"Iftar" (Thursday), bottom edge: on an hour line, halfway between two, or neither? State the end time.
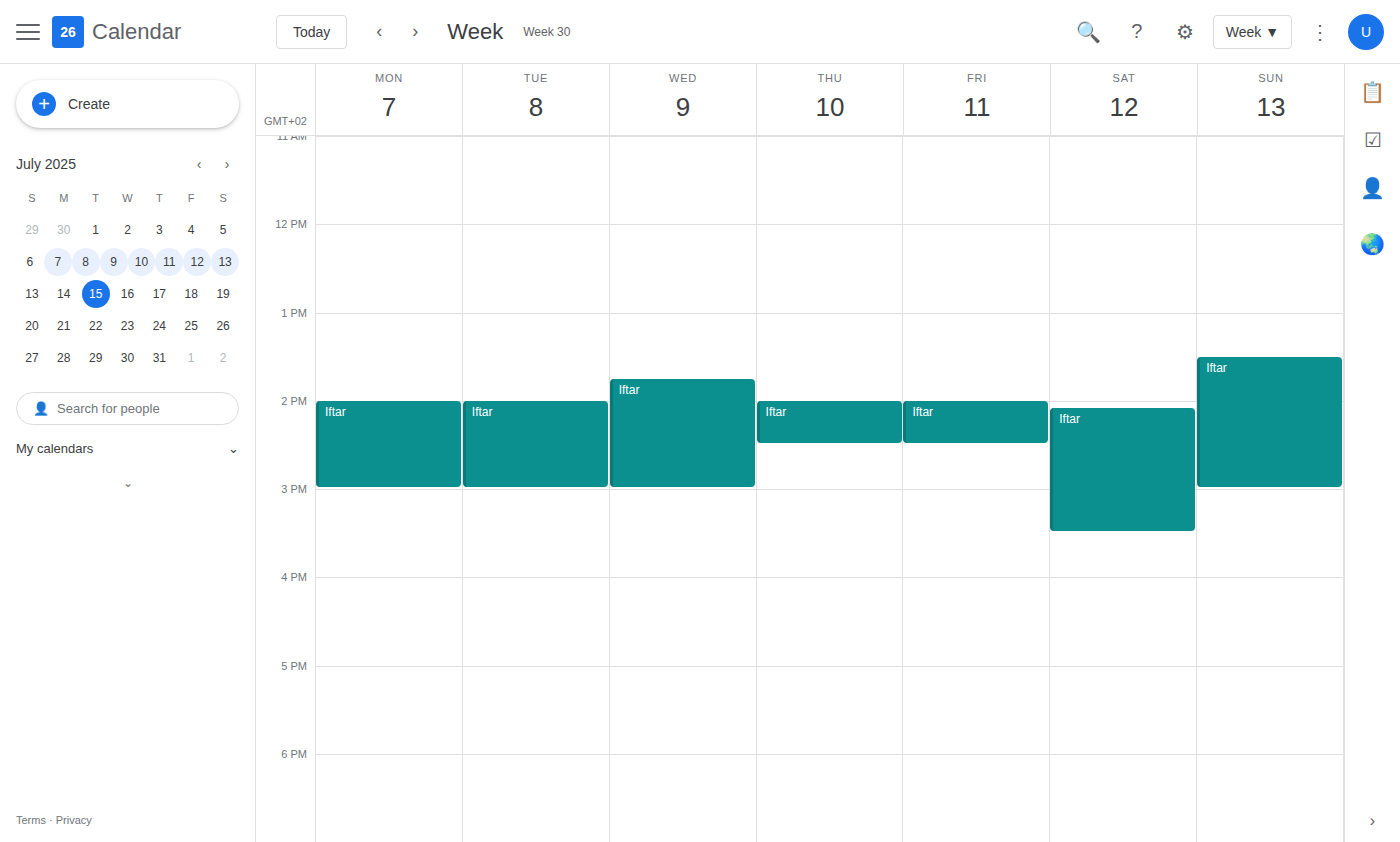
2:30 PM -- halfway between the 2 PM and 3 PM lines.